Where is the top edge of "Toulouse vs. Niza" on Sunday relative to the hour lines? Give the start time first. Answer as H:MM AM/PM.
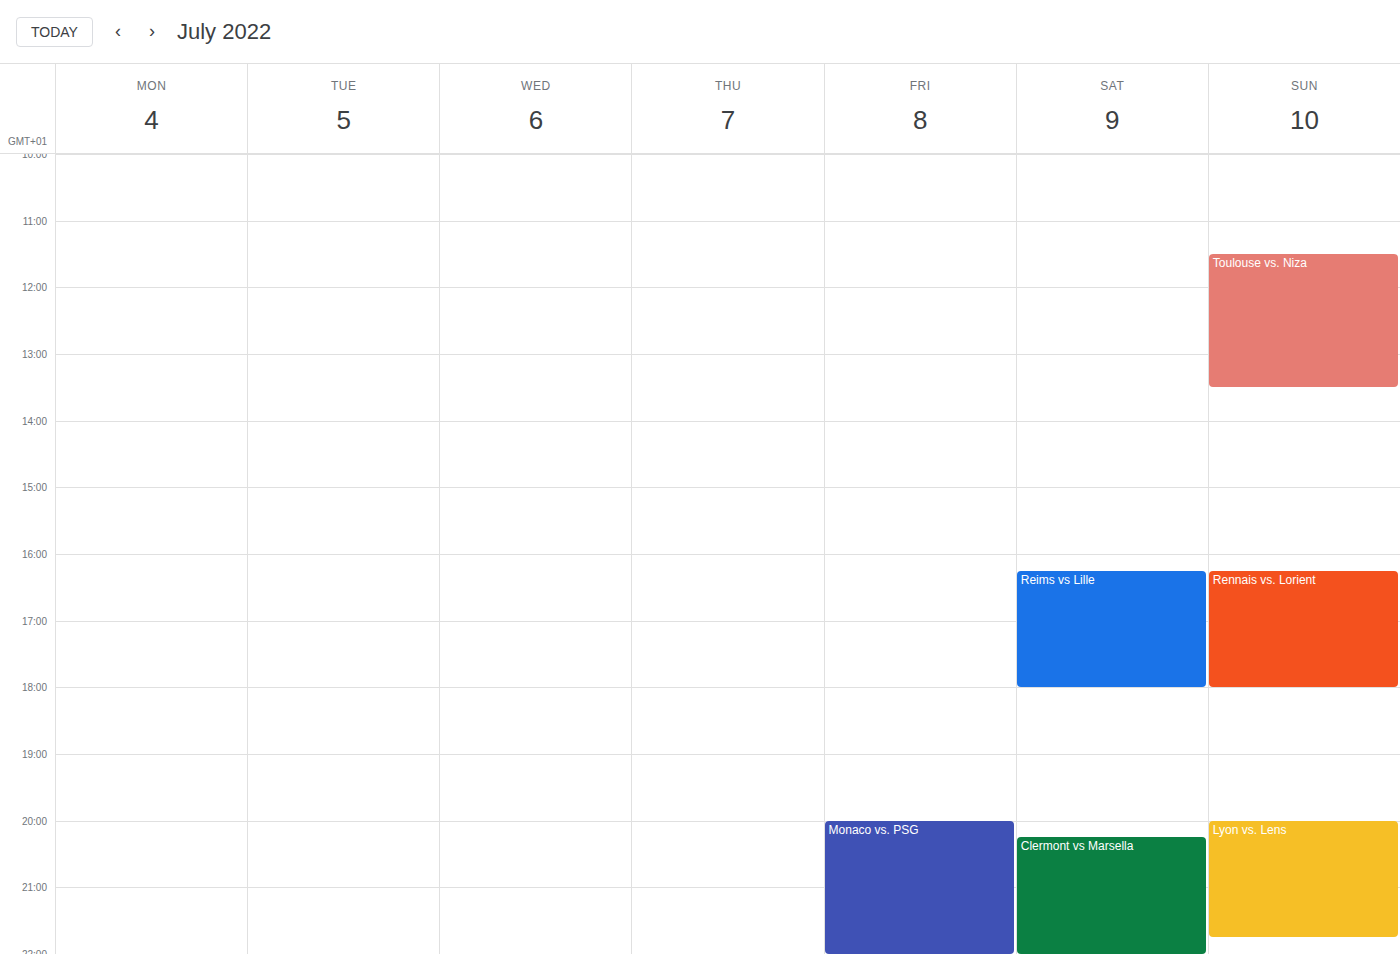
11:30 AM -- halfway between the 11 AM and 12 PM lines.